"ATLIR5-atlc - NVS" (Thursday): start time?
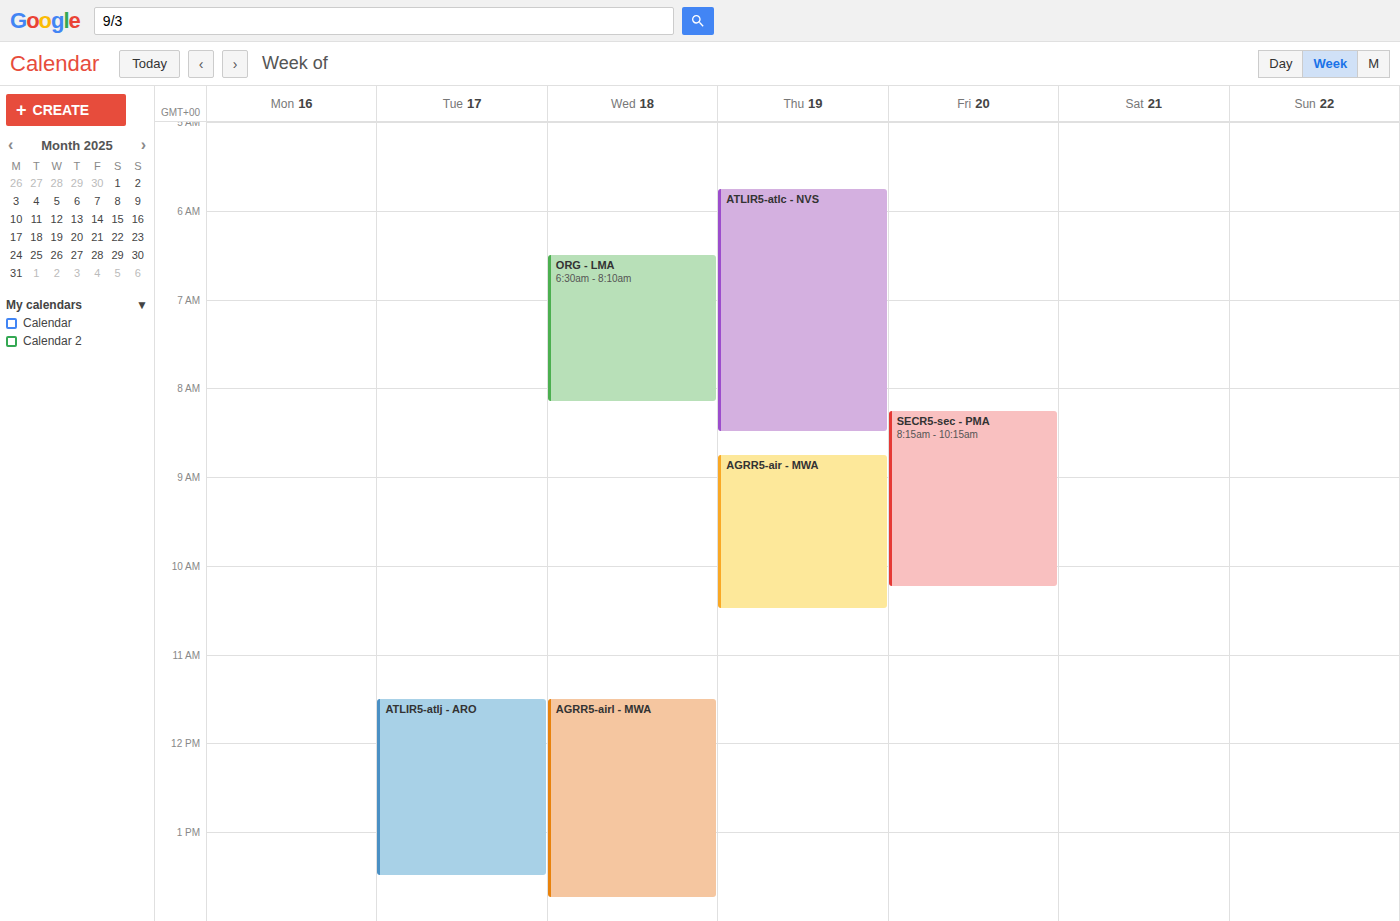
5:45 AM